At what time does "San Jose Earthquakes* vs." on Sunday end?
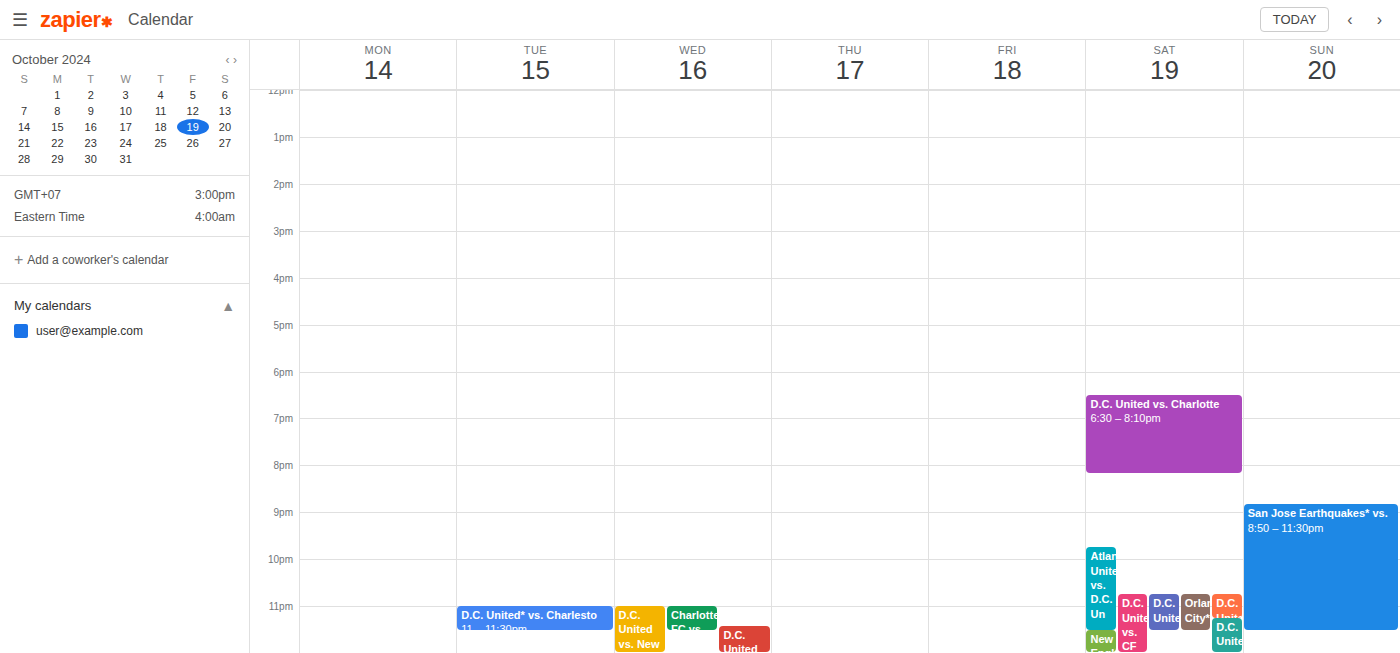
11:30 PM